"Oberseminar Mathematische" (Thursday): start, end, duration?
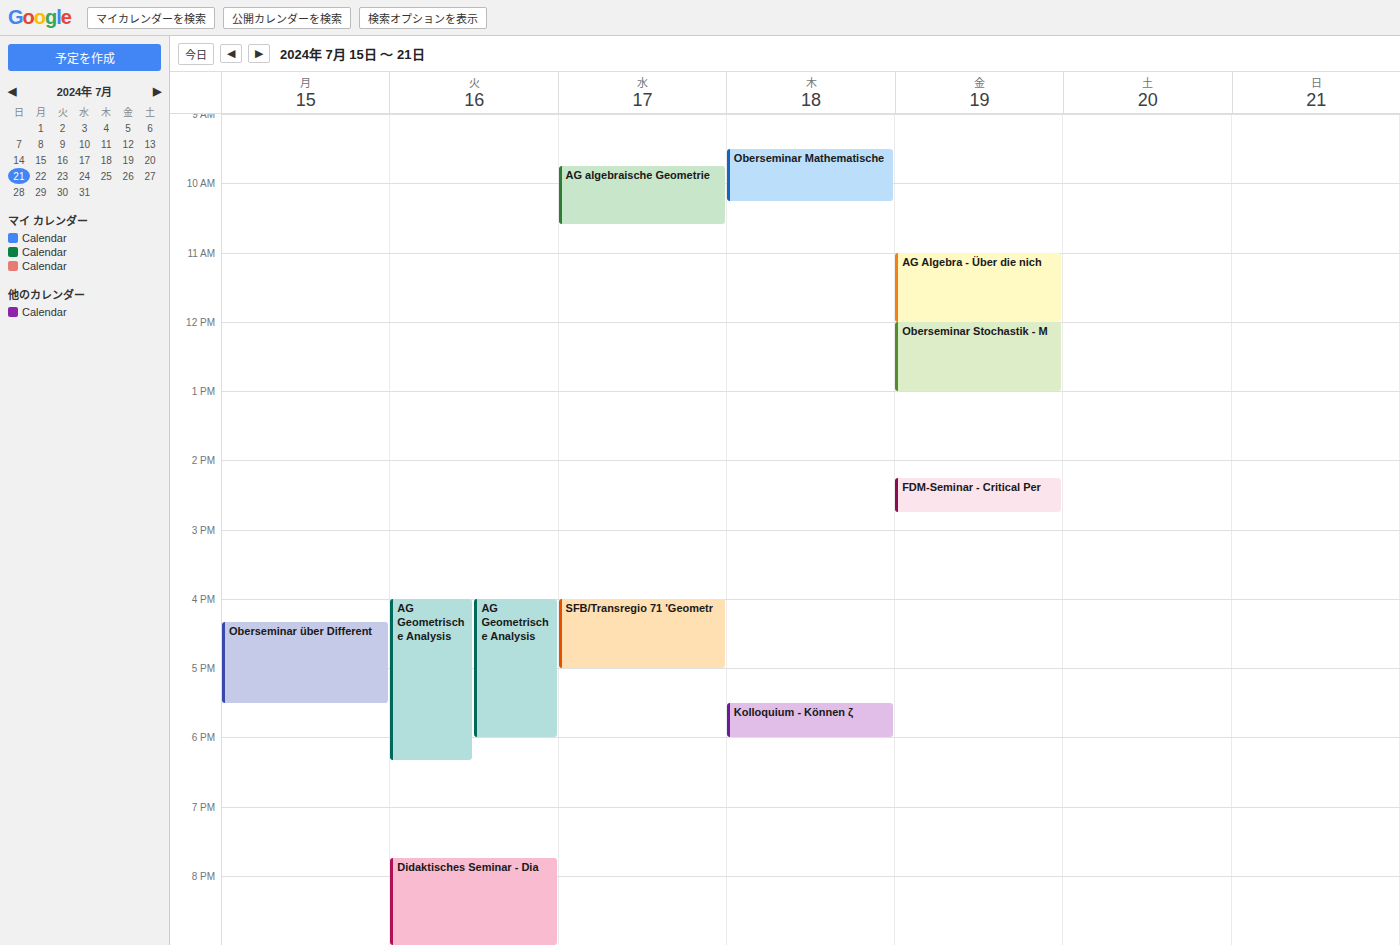
9:30 AM to 10:15 AM, 45 minutes